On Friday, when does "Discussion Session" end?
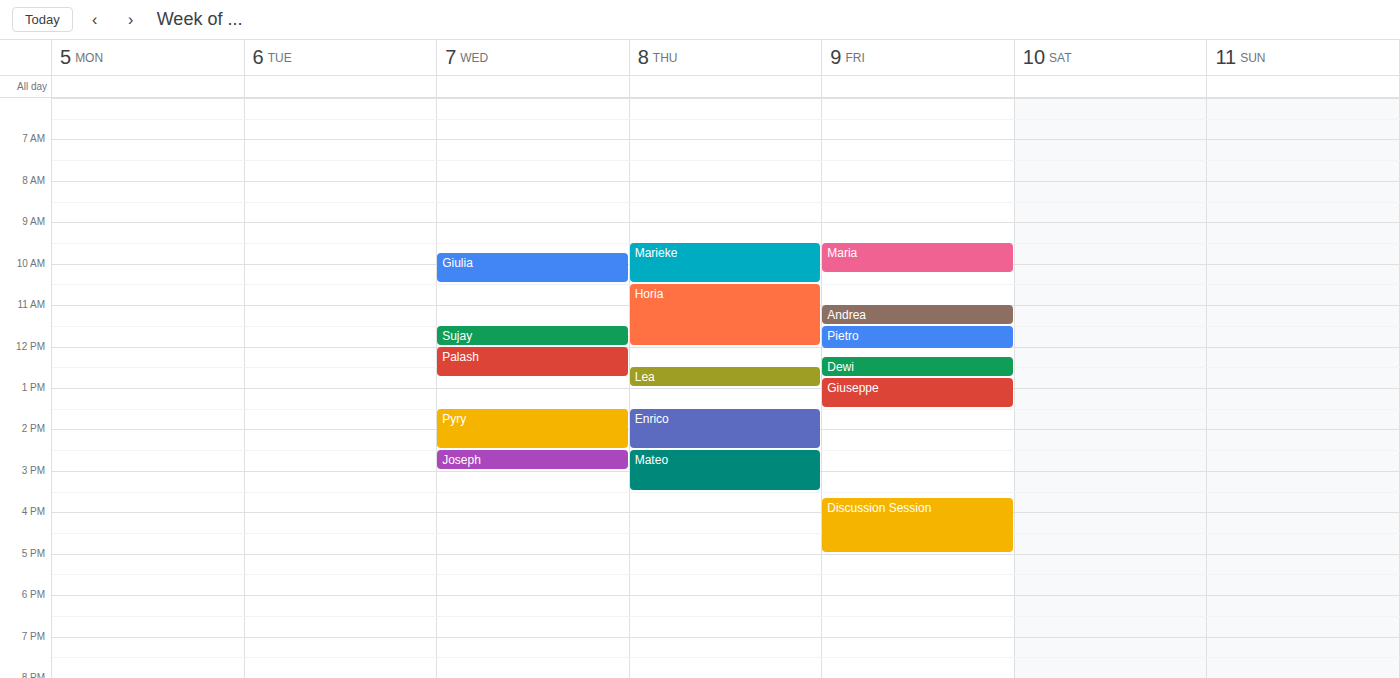
17:00